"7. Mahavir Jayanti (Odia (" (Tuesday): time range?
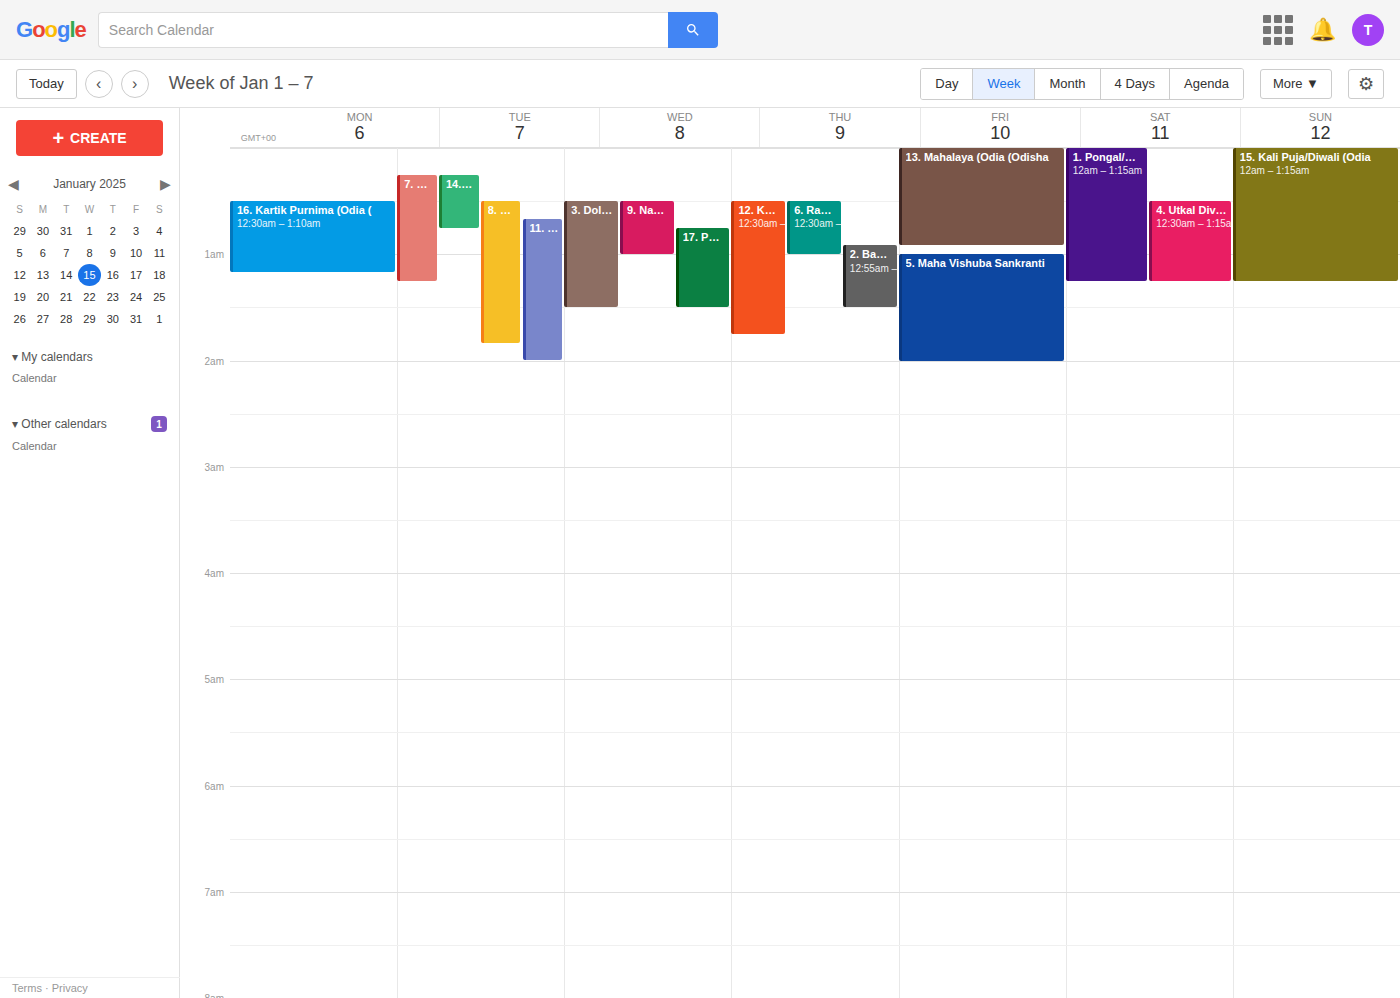
12:15 AM to 1:15 AM